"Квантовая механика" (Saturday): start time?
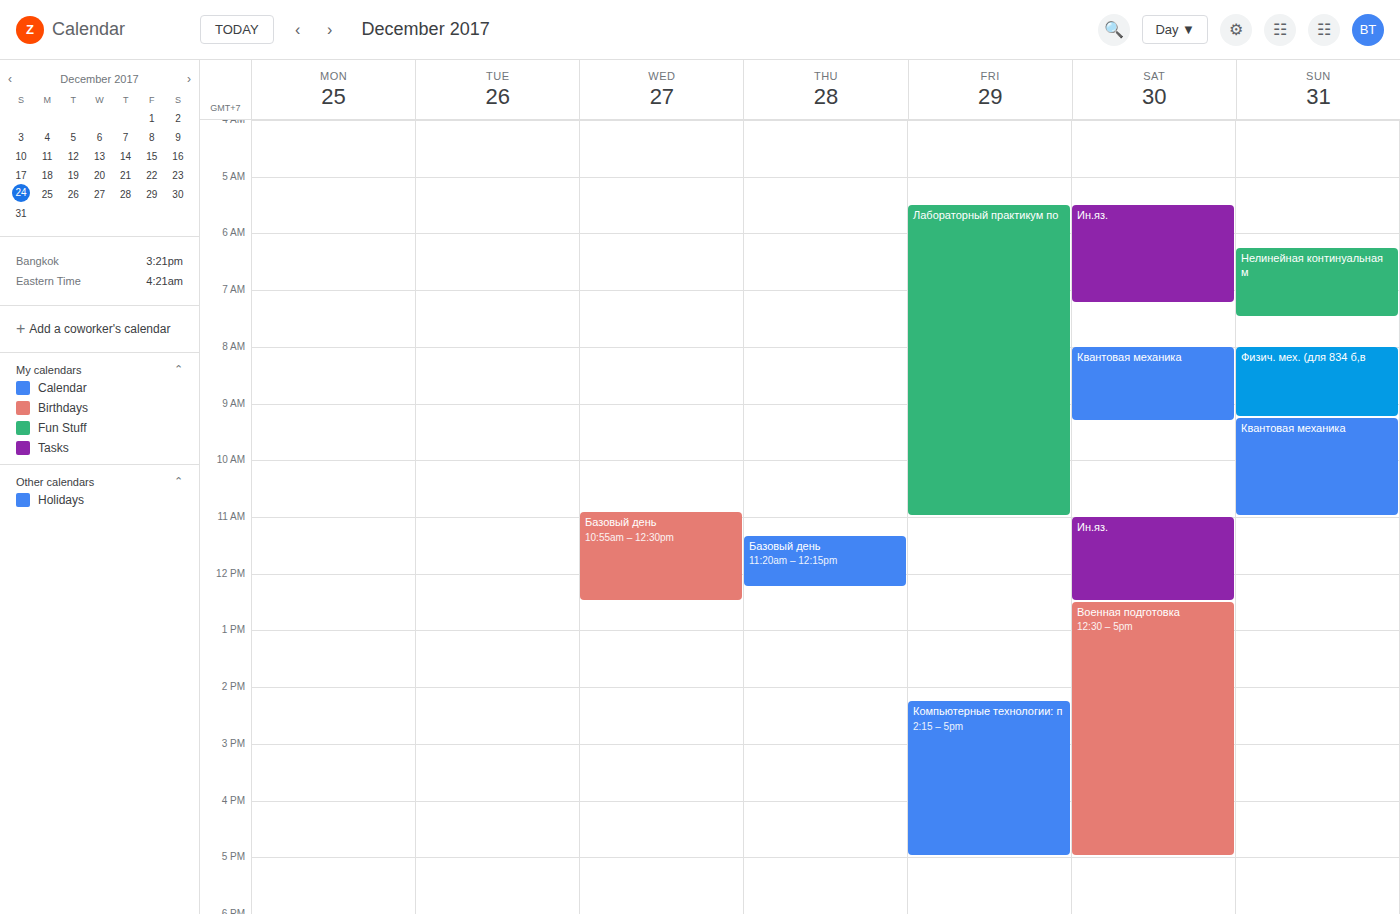
08:00